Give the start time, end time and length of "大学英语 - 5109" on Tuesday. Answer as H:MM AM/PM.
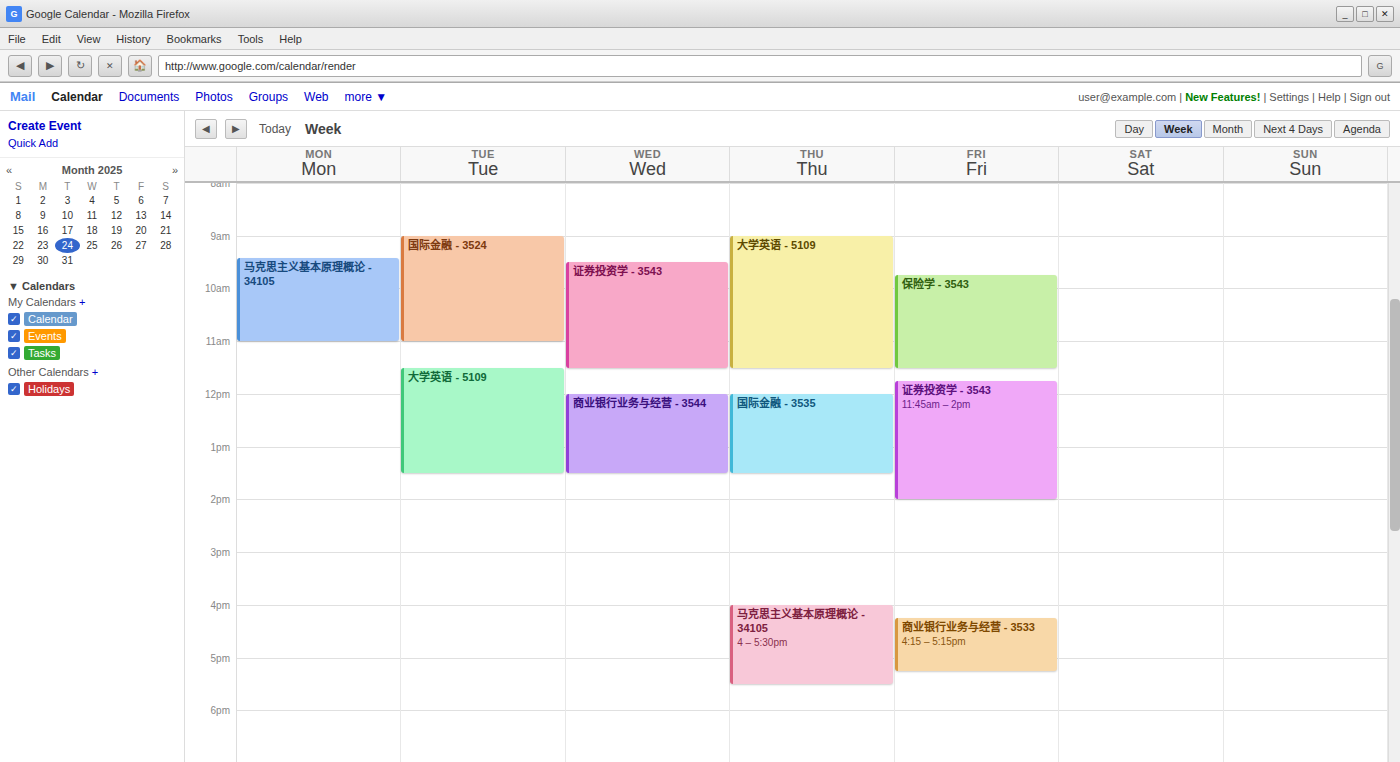
11:30 AM to 1:30 PM, 2 hours